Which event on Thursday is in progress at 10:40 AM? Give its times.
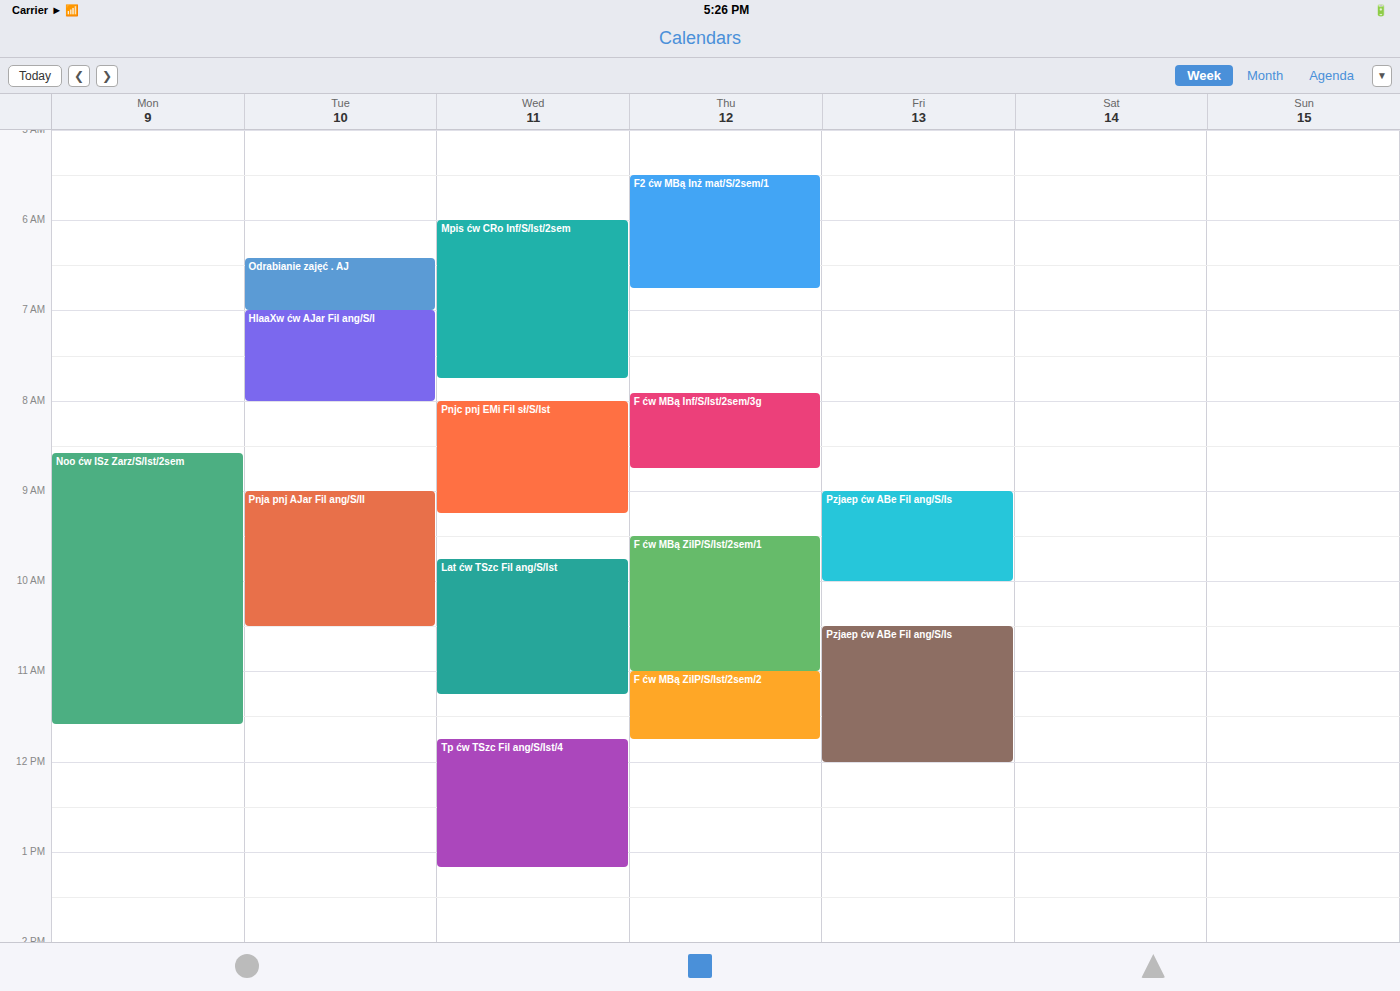
"F ćw MBą ZiIP/S/Ist/2sem/1", 9:30 AM to 11:00 AM